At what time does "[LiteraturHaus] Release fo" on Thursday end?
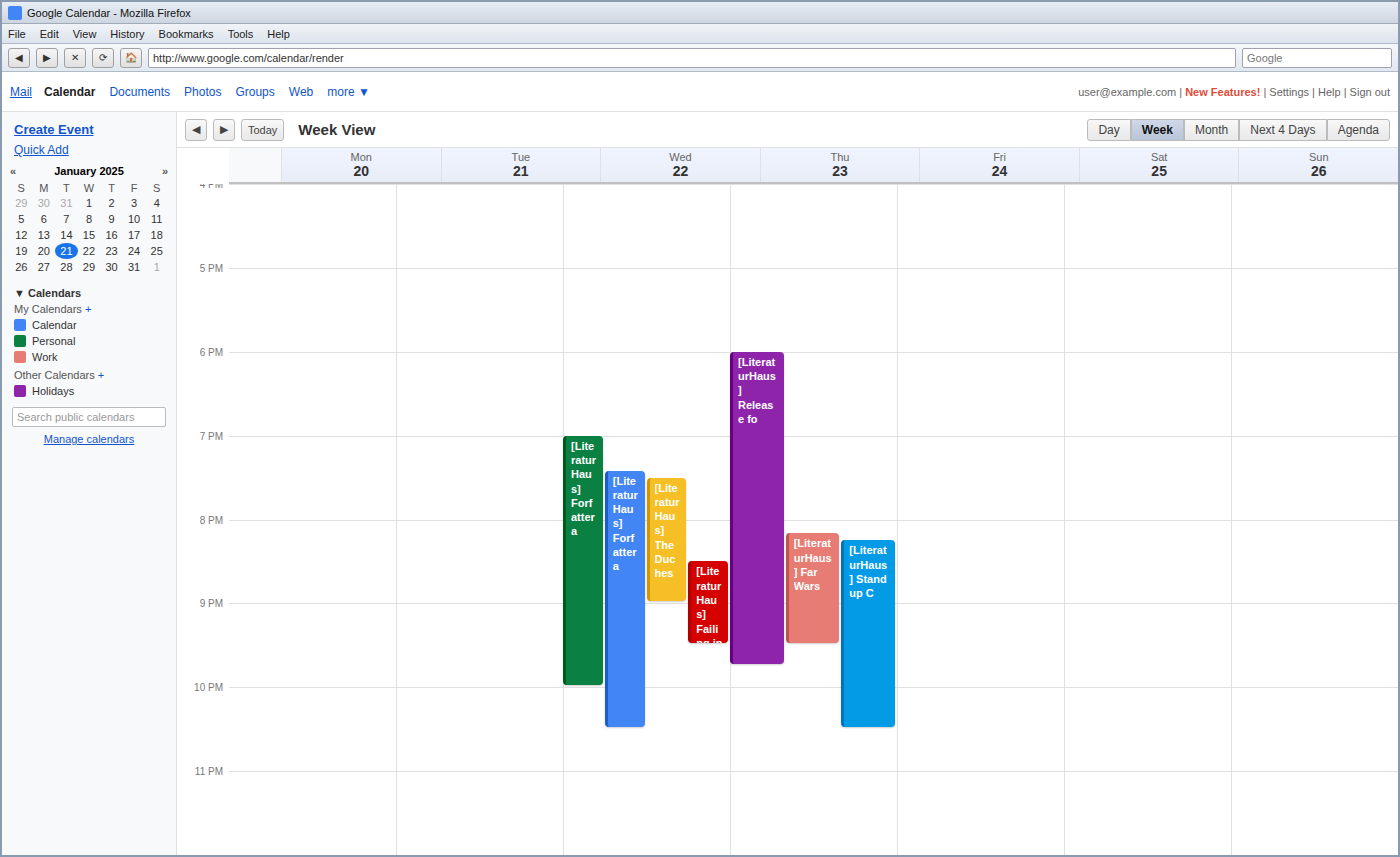
21:45